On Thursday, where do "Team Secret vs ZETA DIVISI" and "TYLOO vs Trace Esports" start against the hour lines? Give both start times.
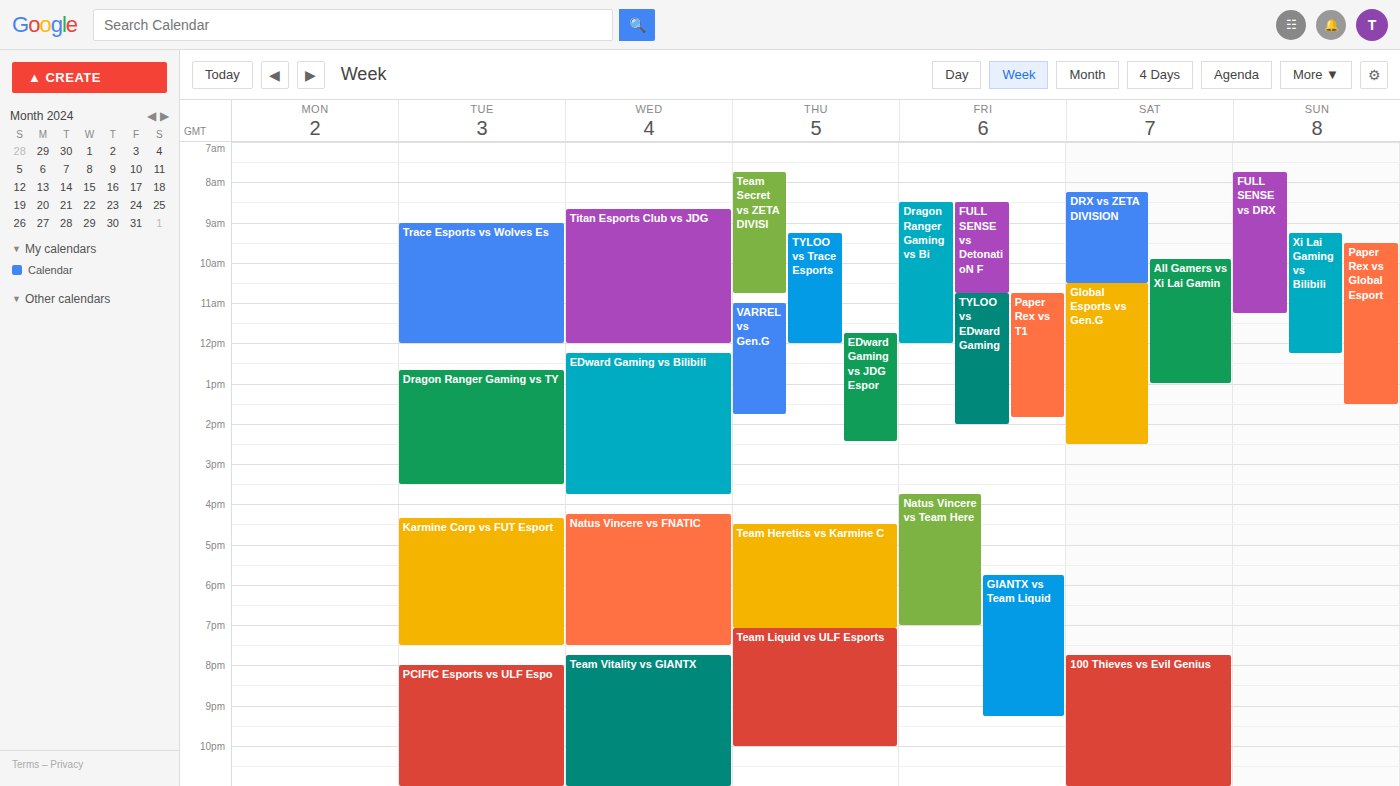
"Team Secret vs ZETA DIVISI": 7:45 AM, neither: three quarters of the way from the 7 AM line to the 8 AM line. "TYLOO vs Trace Esports": 9:15 AM, neither: a quarter of the way from the 9 AM line to the 10 AM line.